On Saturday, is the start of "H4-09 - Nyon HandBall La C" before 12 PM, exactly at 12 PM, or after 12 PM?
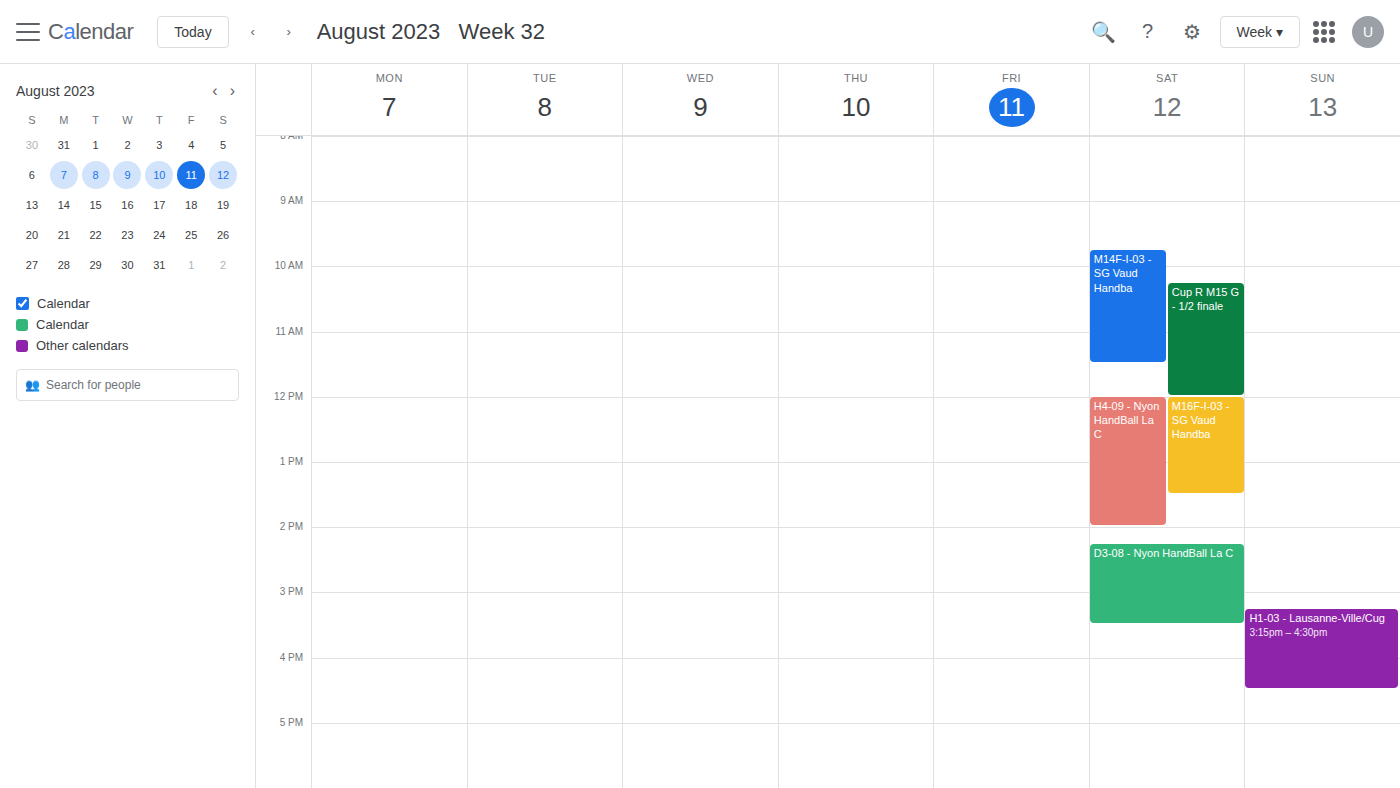
12:00 PM -- exactly at 12 PM, on the 12 PM line.